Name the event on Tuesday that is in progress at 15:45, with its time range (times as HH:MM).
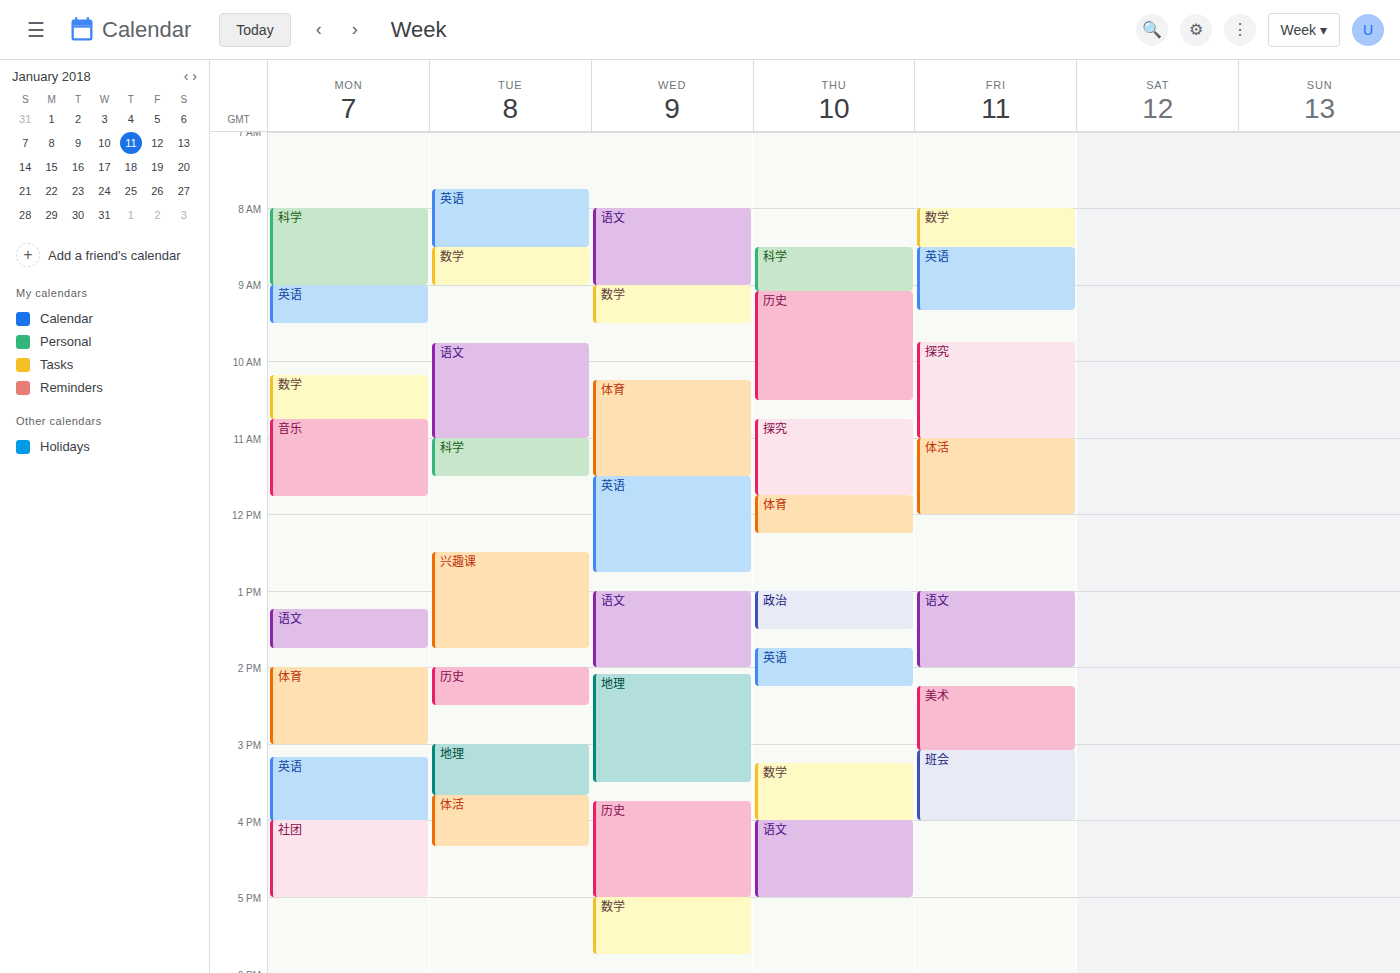
"体活", 15:40 to 16:20